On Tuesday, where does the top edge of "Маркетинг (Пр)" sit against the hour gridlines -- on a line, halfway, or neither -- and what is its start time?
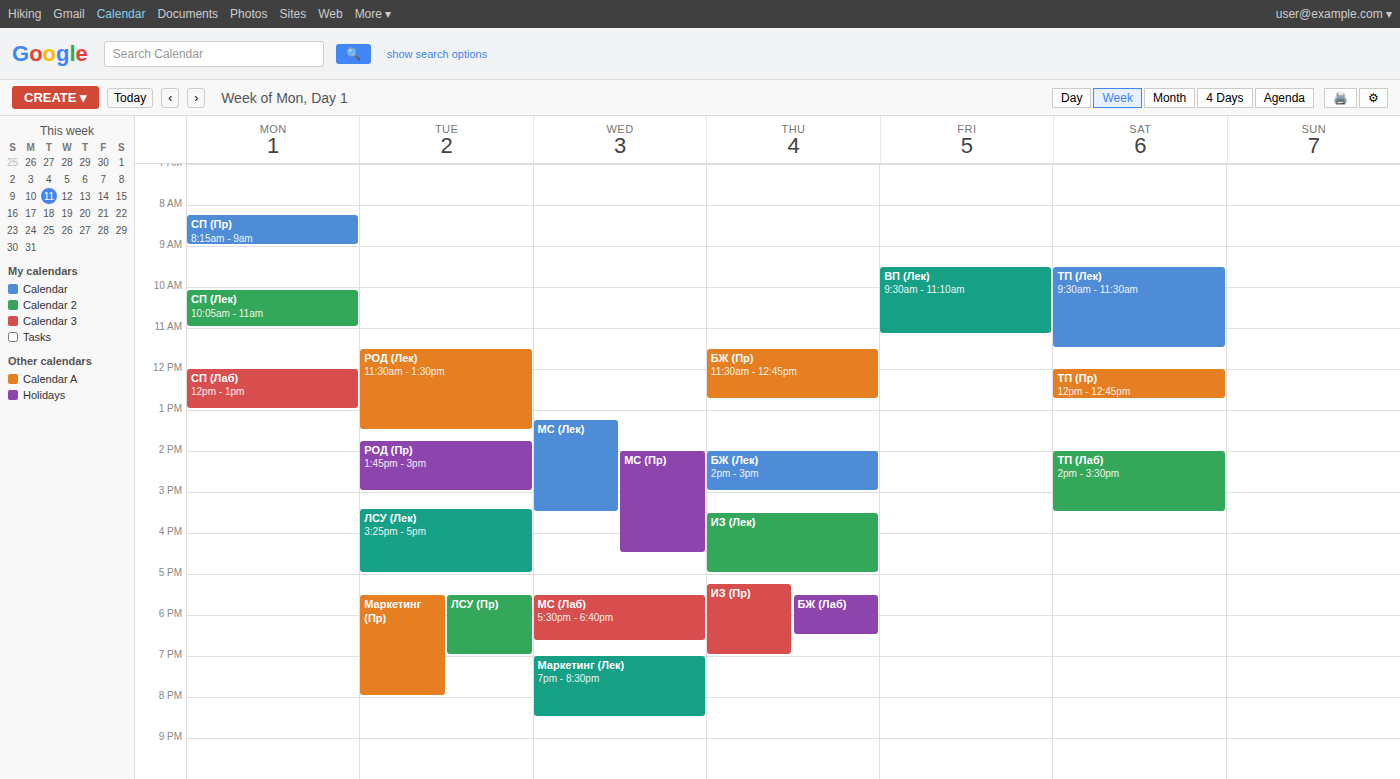
5:30 PM -- halfway between the 5 PM and 6 PM lines.